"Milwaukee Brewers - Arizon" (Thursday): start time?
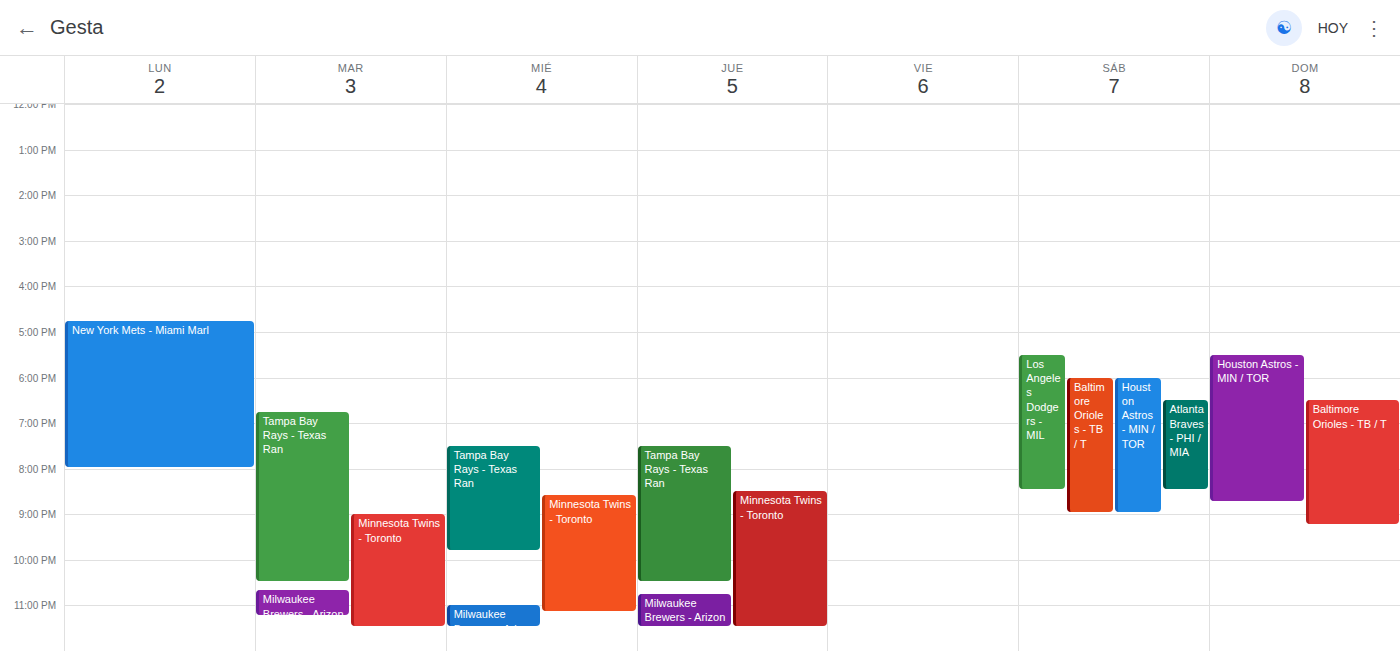
22:45